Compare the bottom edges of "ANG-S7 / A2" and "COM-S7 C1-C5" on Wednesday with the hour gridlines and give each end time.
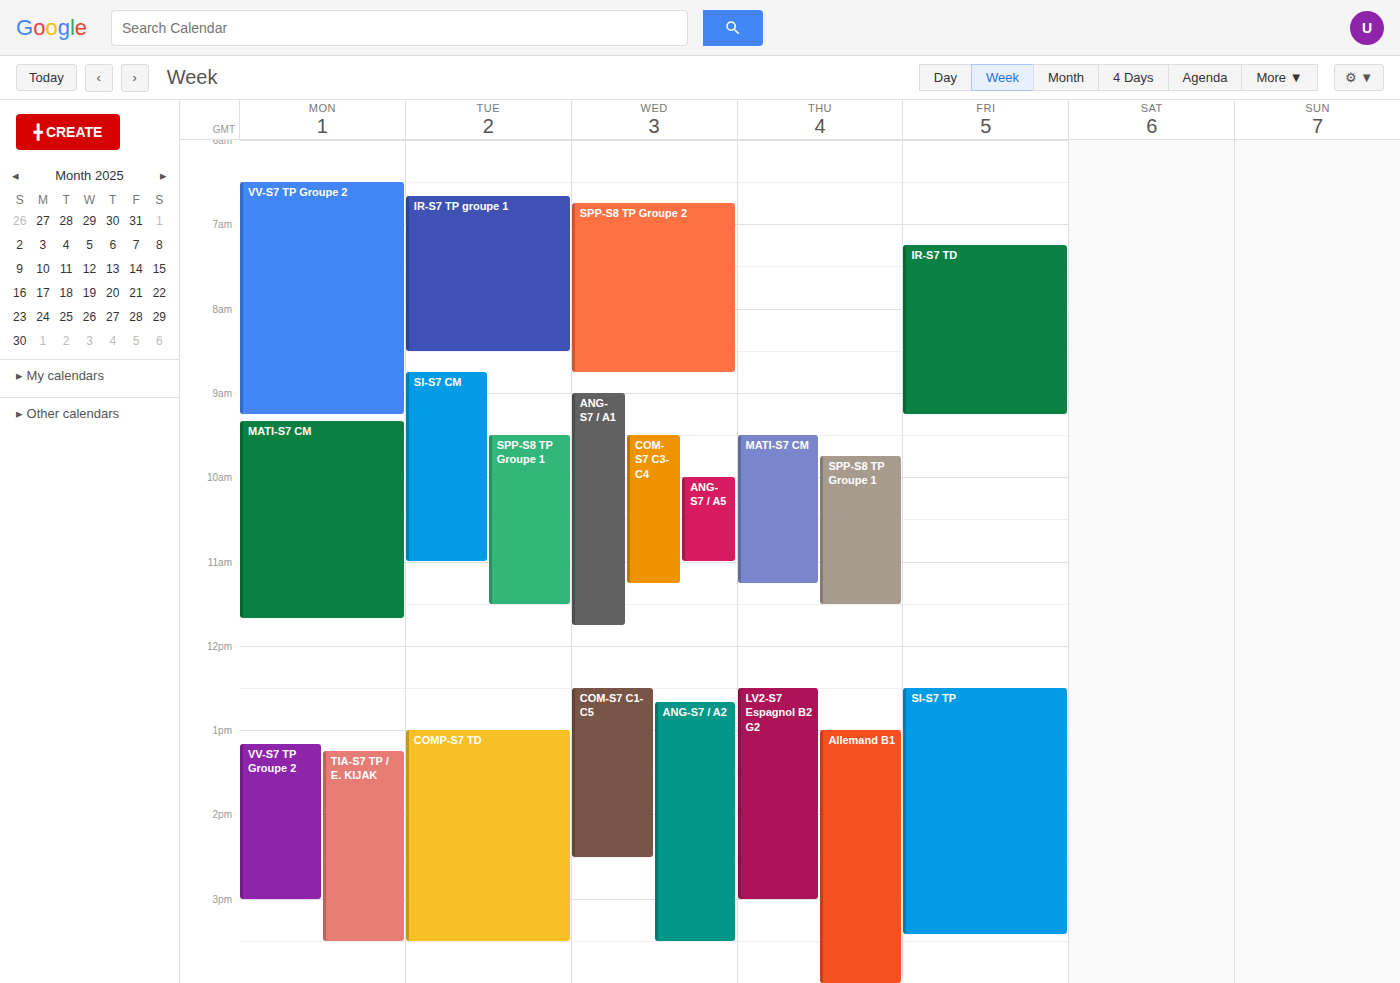
"ANG-S7 / A2": 3:30 PM, halfway between the 3 PM and 4 PM lines. "COM-S7 C1-C5": 2:30 PM, halfway between the 2 PM and 3 PM lines.